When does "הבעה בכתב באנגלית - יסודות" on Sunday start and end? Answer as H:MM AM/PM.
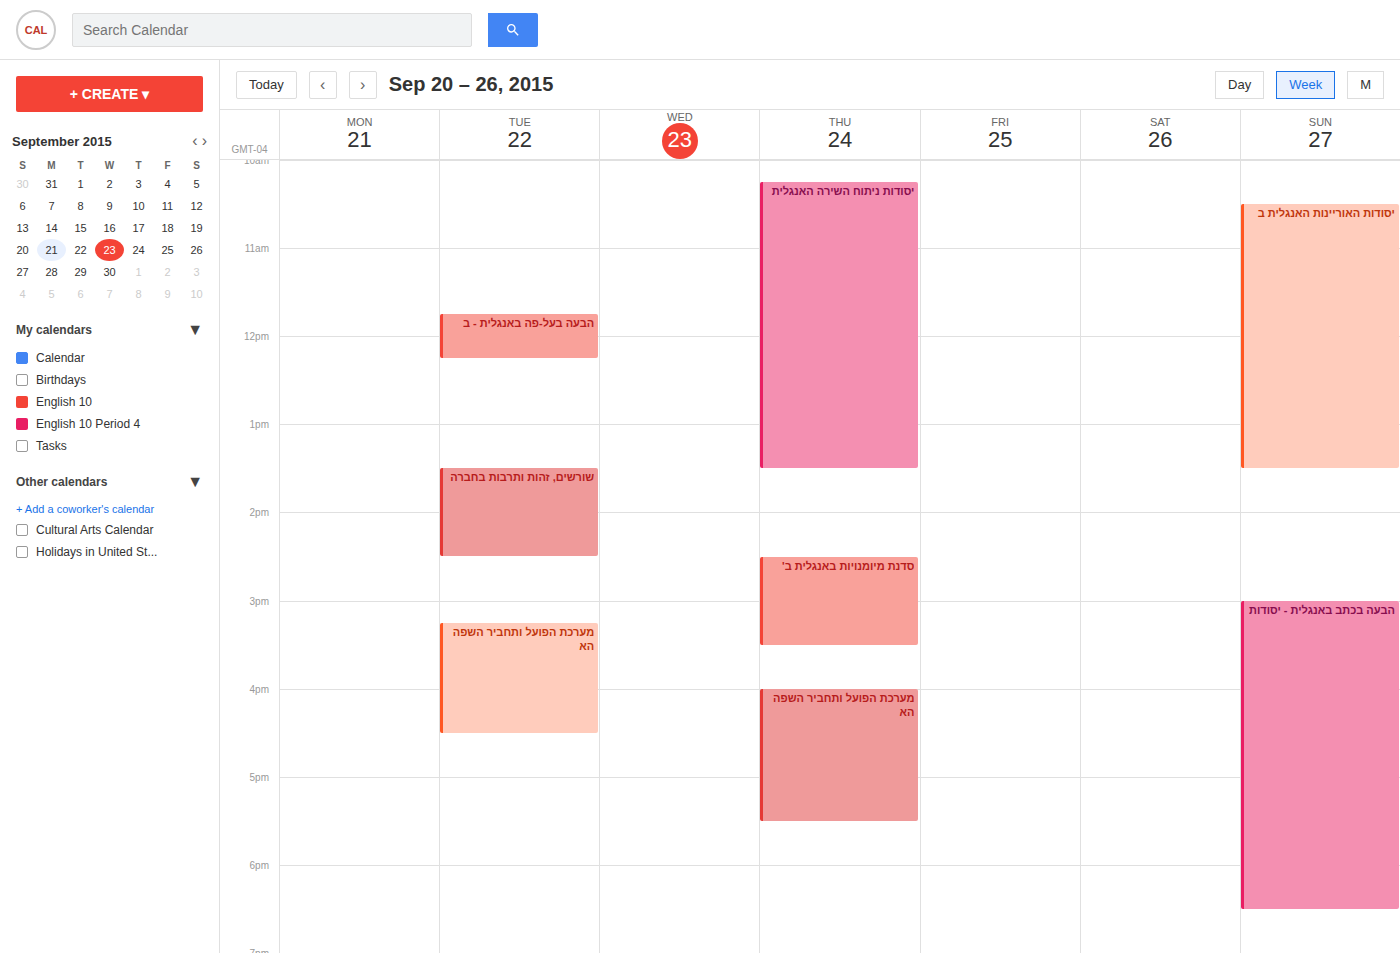
3:00 PM to 6:30 PM